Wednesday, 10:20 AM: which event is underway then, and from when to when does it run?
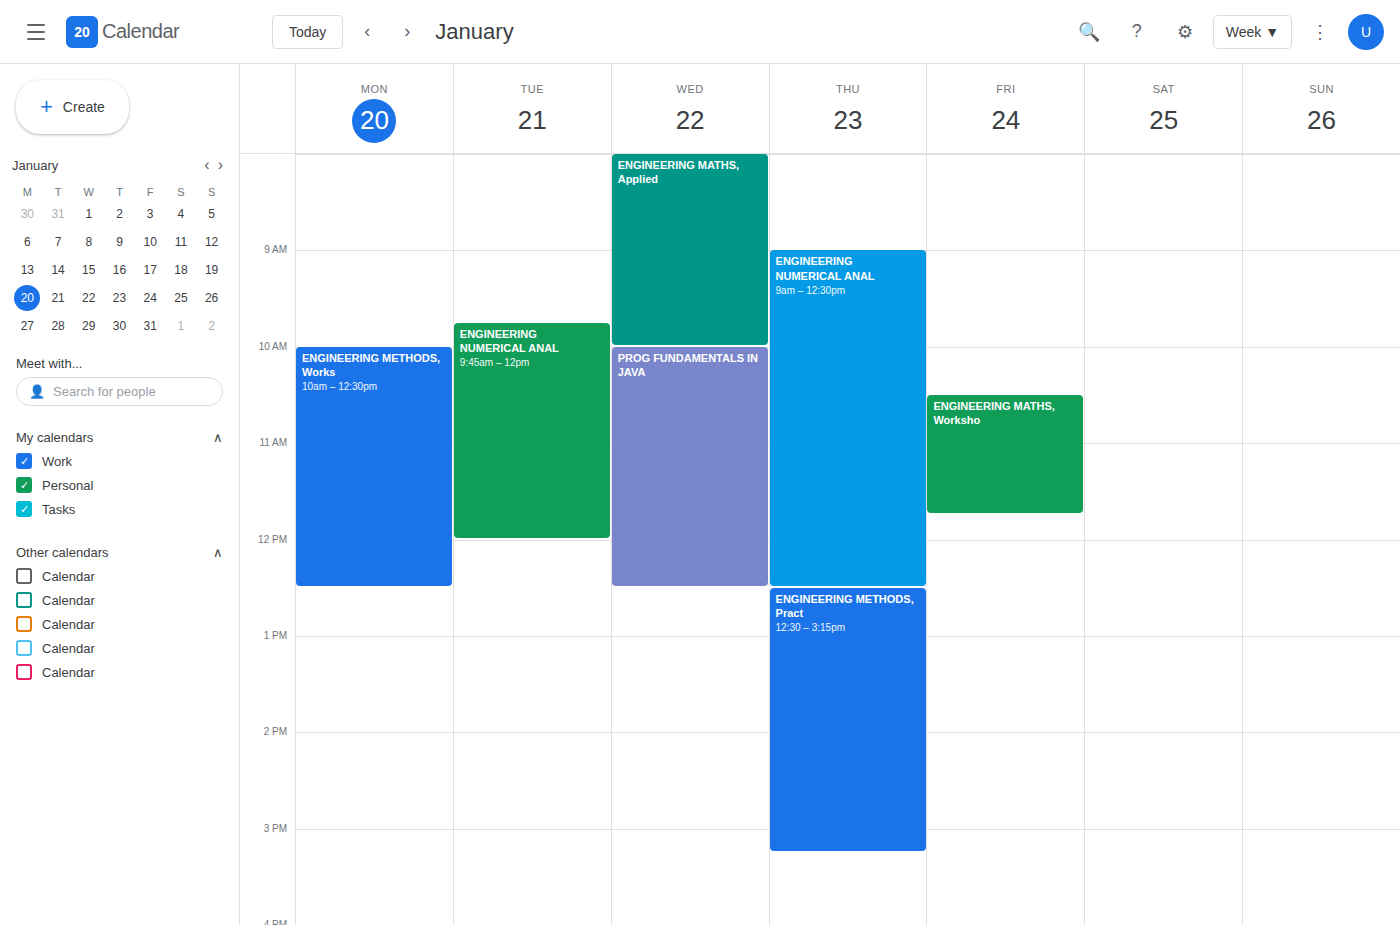
"PROG FUNDAMENTALS IN JAVA", 10:00 AM to 12:30 PM